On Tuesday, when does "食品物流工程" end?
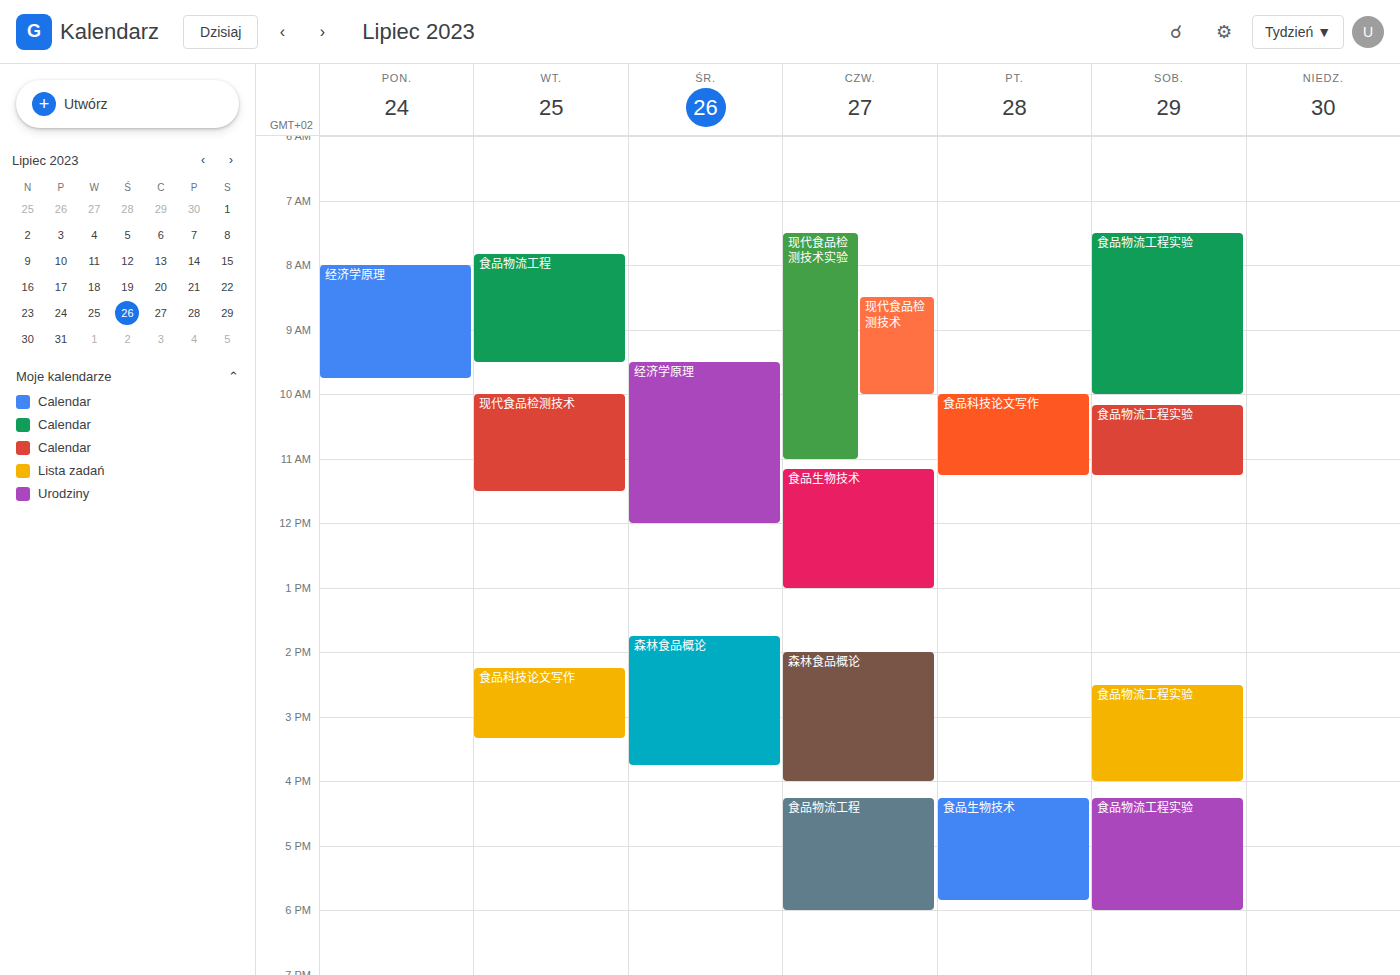
9:30 AM